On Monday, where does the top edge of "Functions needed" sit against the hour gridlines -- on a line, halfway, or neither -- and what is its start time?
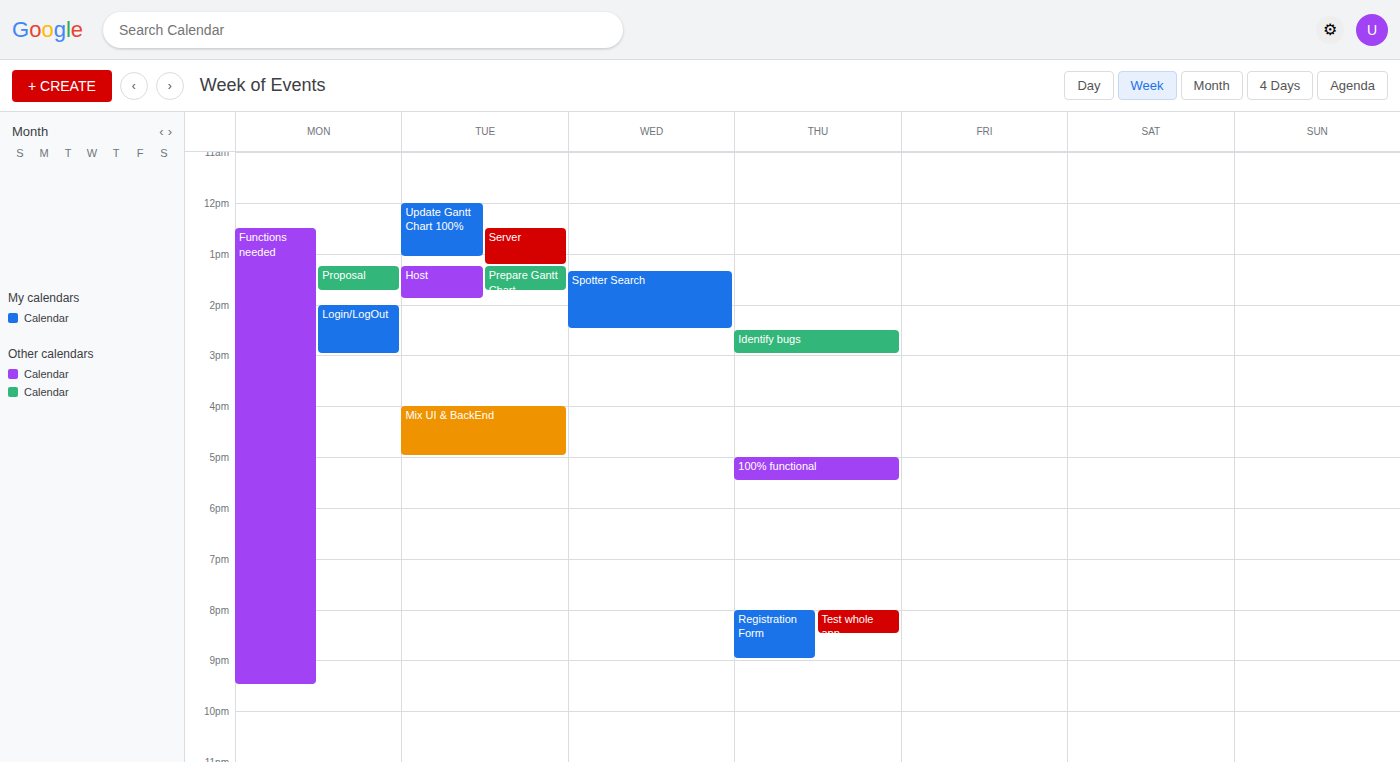
12:30 PM -- halfway between the 12 PM and 1 PM lines.